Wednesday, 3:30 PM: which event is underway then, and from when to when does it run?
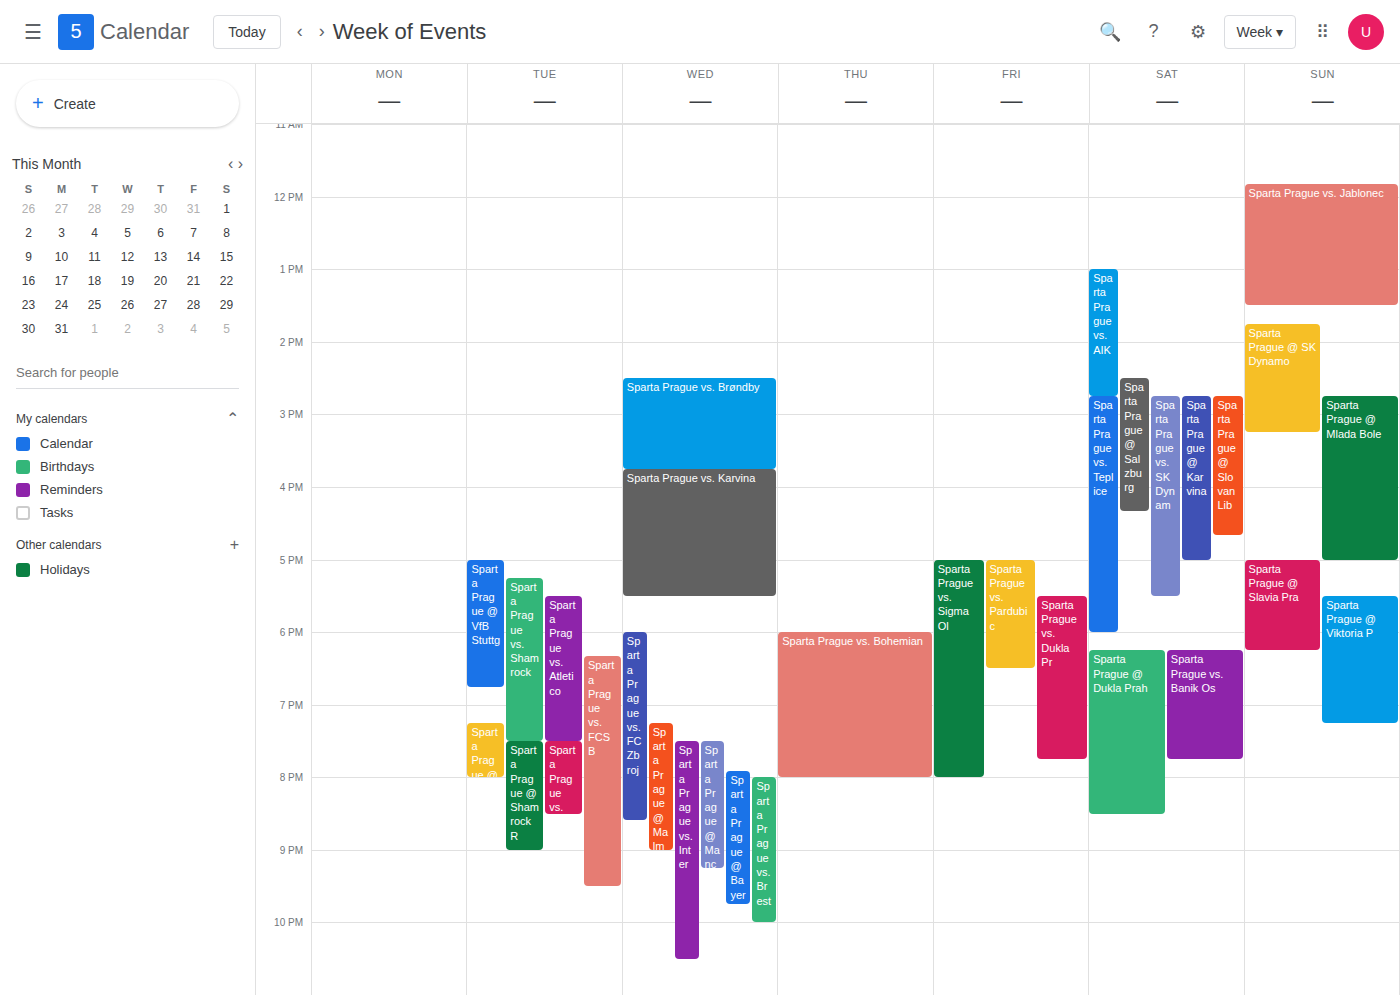
"Sparta Prague vs. Brøndby", 2:30 PM to 3:45 PM